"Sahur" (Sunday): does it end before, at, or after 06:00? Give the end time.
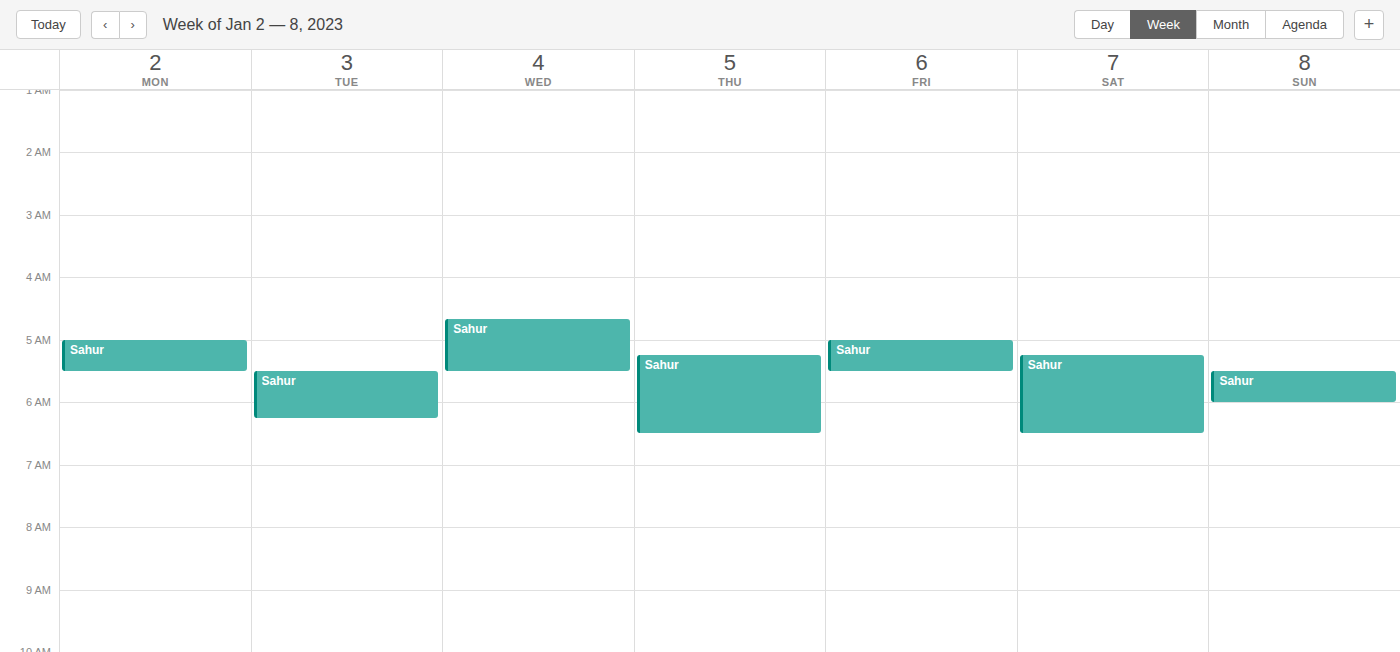
06:00 -- exactly at 06:00, on the 06:00 line.